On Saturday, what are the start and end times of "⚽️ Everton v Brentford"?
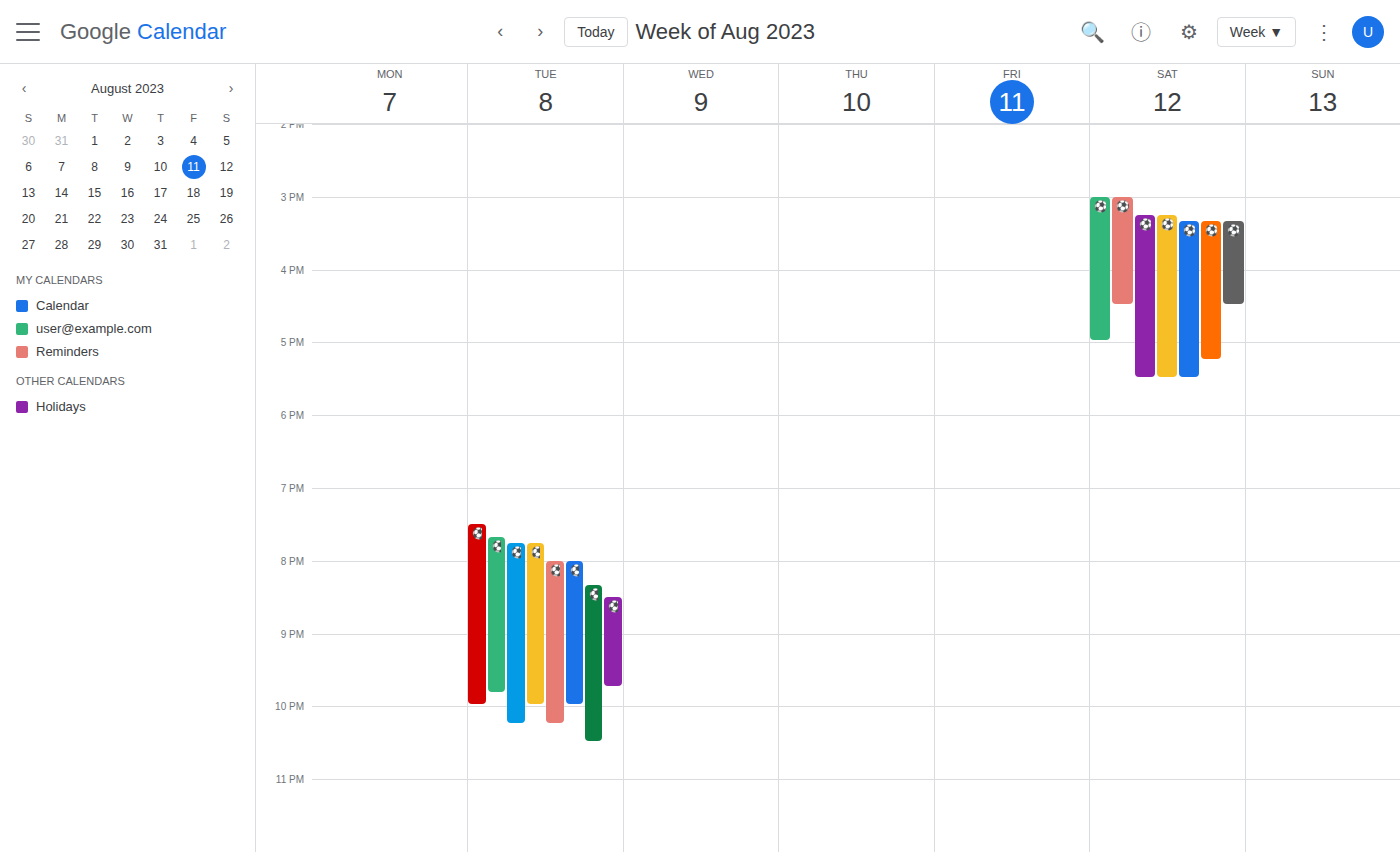
3:00 PM to 5:00 PM